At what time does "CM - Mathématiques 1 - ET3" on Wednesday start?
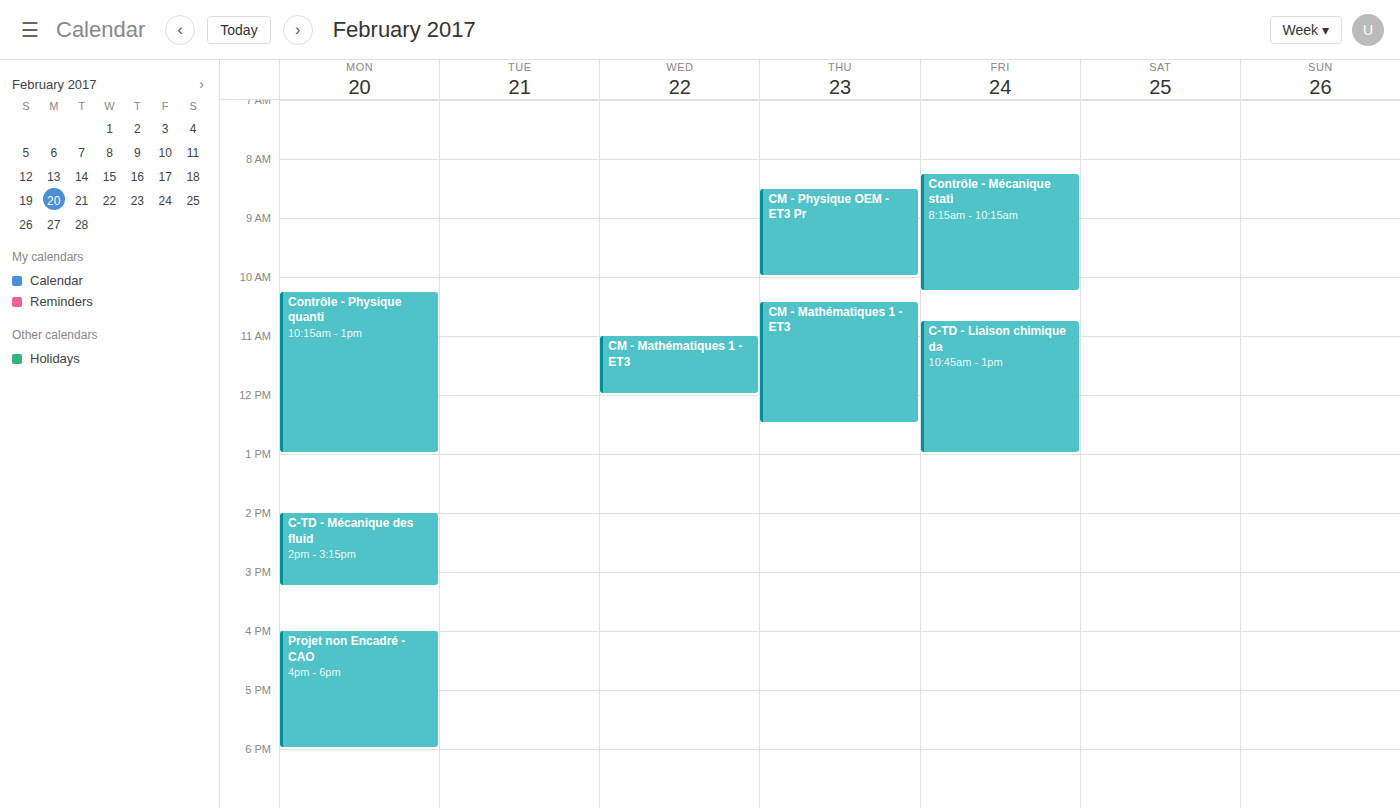
11:00